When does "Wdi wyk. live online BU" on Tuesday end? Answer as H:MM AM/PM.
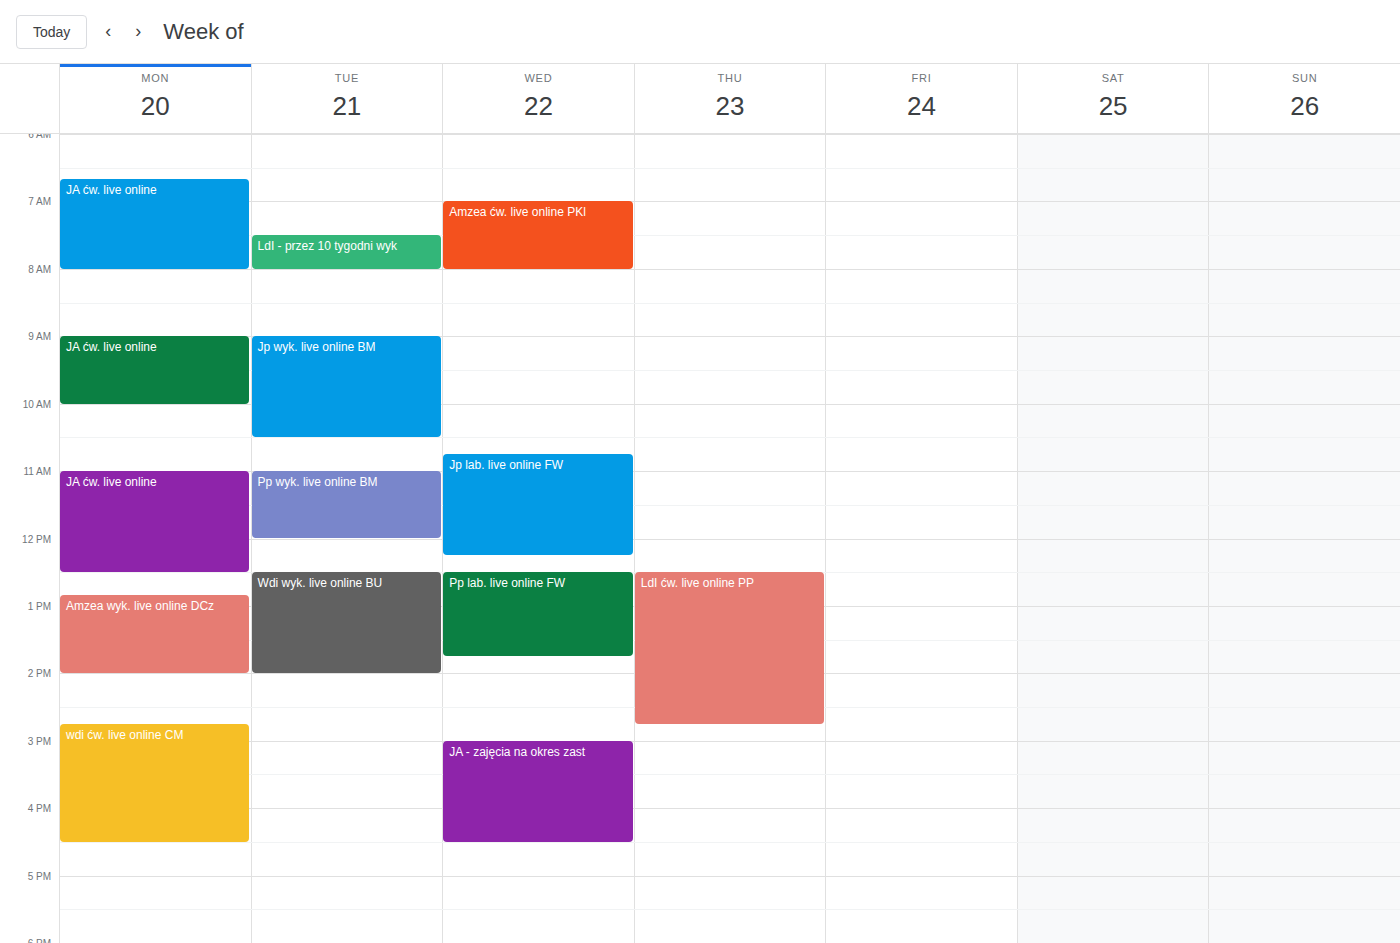
2:00 PM